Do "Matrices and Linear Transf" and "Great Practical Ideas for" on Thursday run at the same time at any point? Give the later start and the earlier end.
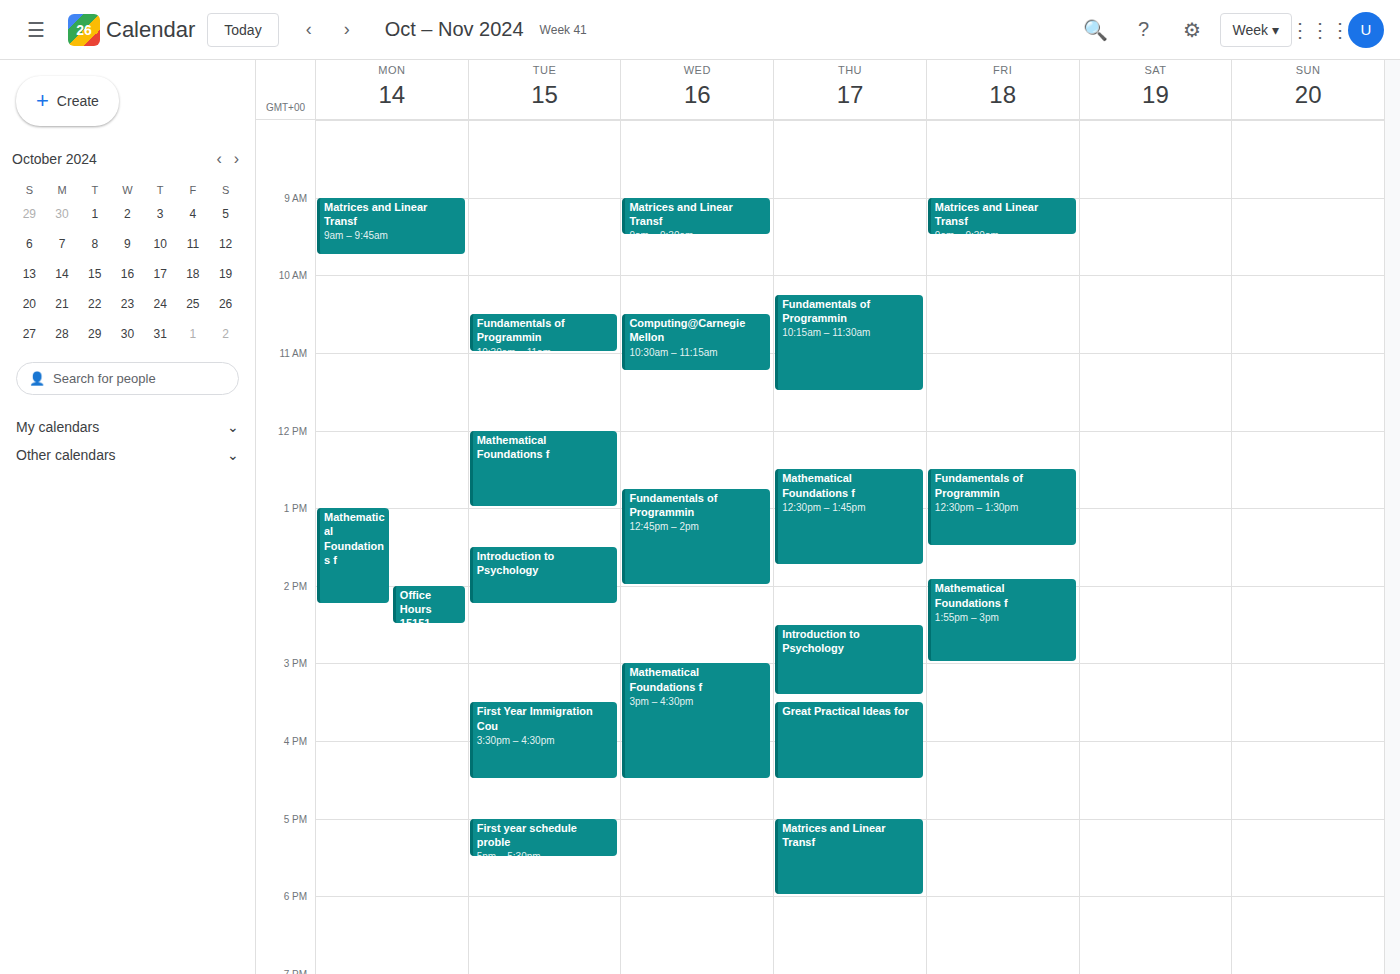
"Great Practical Ideas for" ends at 4:30 PM and "Matrices and Linear Transf" starts at 5:00 PM -- no overlap.